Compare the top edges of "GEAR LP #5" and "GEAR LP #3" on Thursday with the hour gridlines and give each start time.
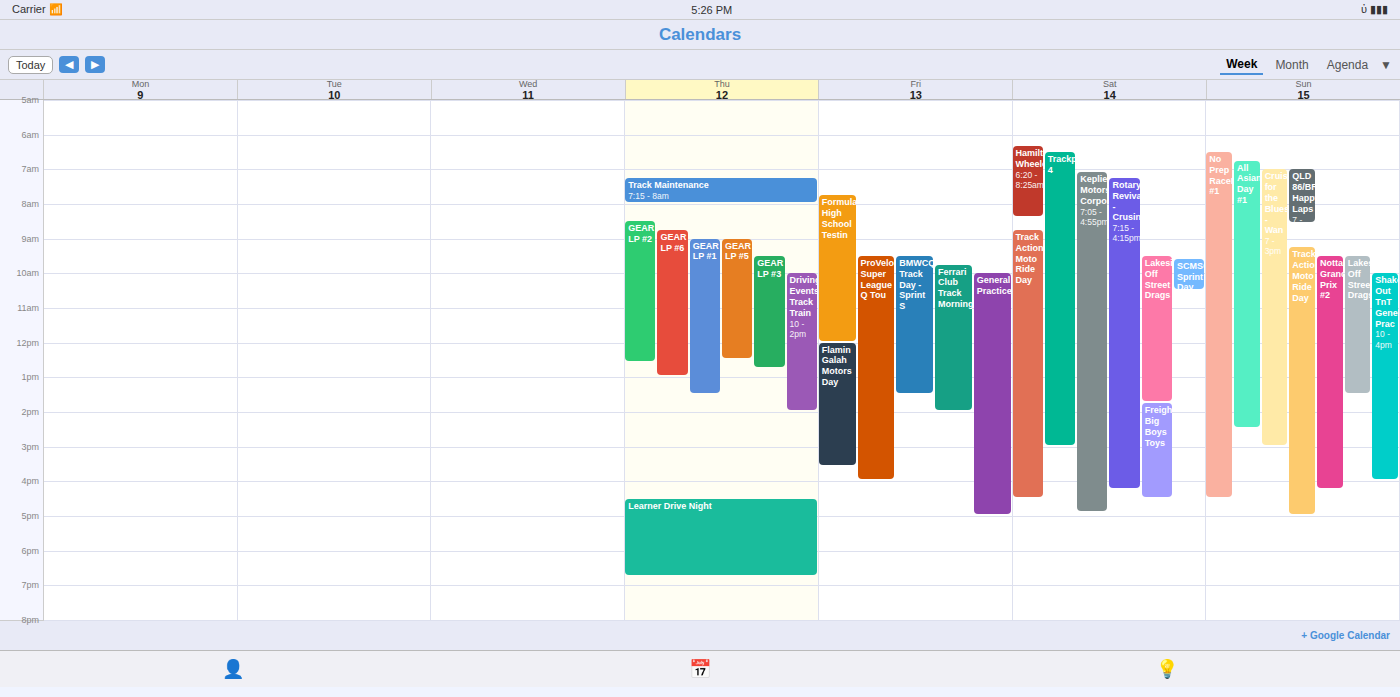
"GEAR LP #5": 9:00 AM, exactly on the 9 AM line. "GEAR LP #3": 9:30 AM, halfway between the 9 AM and 10 AM lines.